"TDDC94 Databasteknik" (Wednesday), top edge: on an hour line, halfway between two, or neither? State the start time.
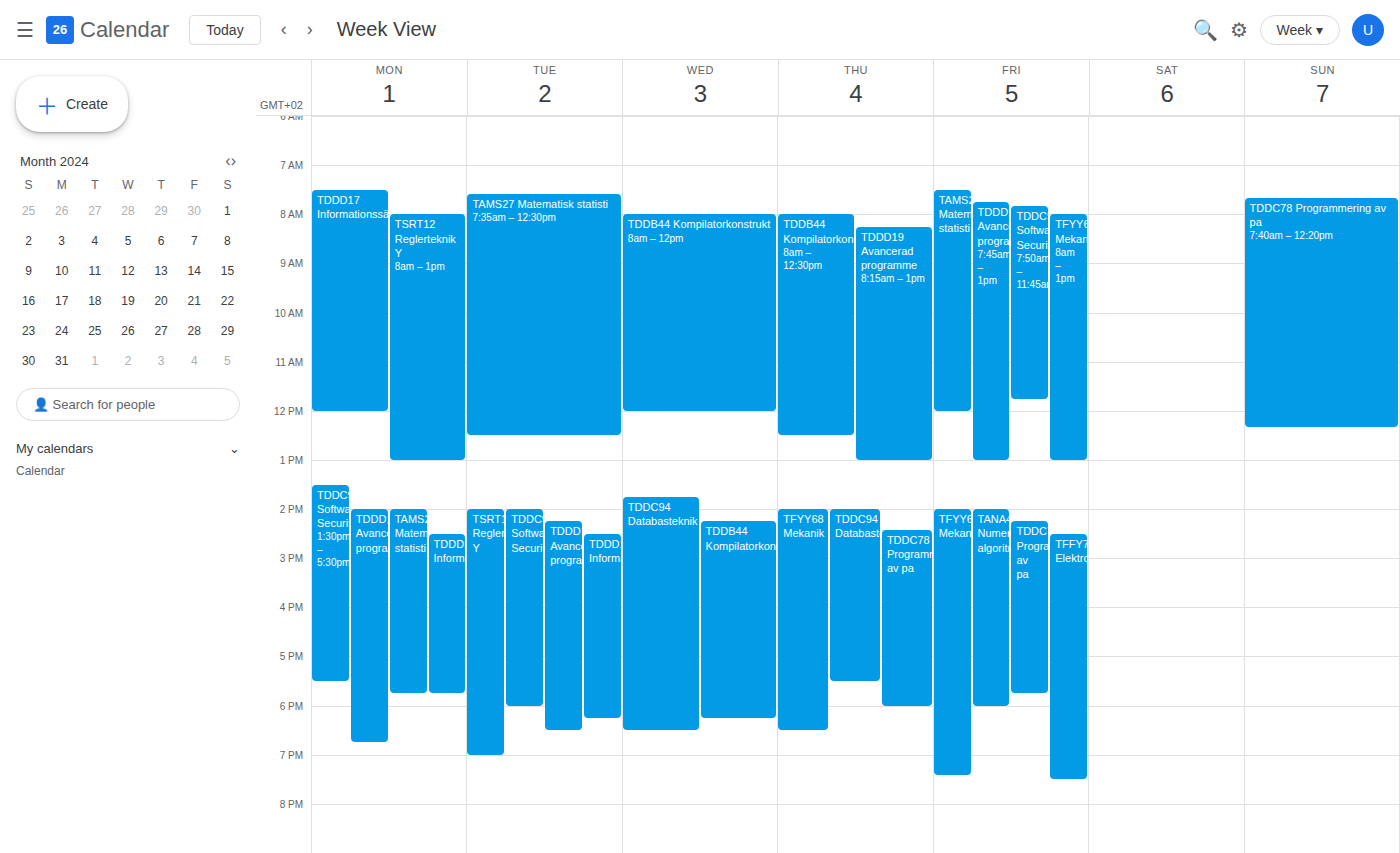
1:45 PM -- neither: three quarters of the way from the 1 PM line to the 2 PM line.